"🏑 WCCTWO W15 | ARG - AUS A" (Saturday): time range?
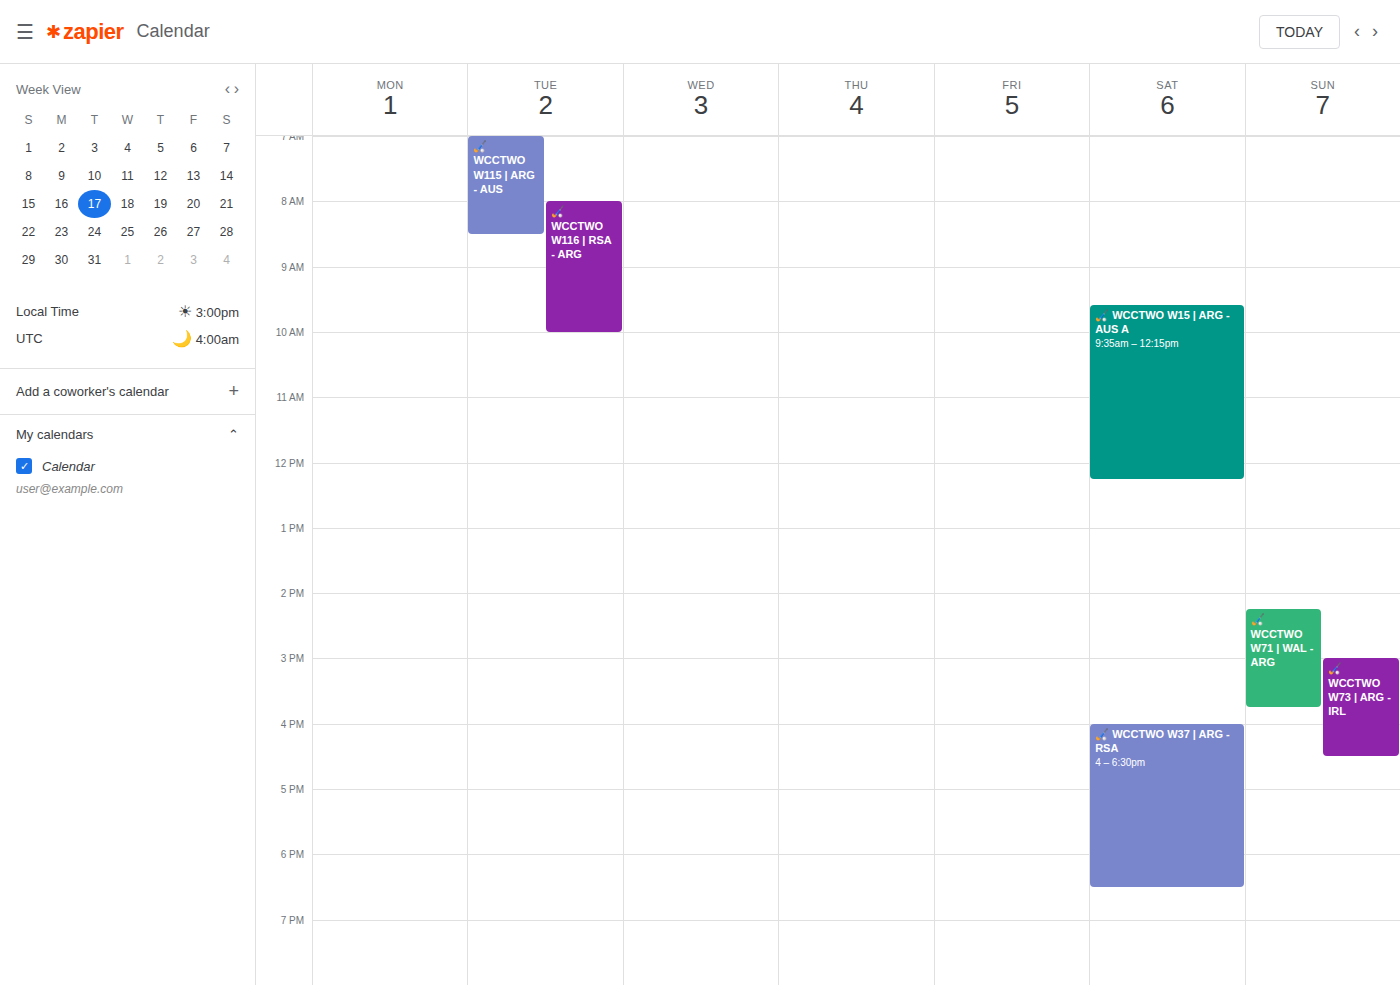
9:35 AM to 12:15 PM